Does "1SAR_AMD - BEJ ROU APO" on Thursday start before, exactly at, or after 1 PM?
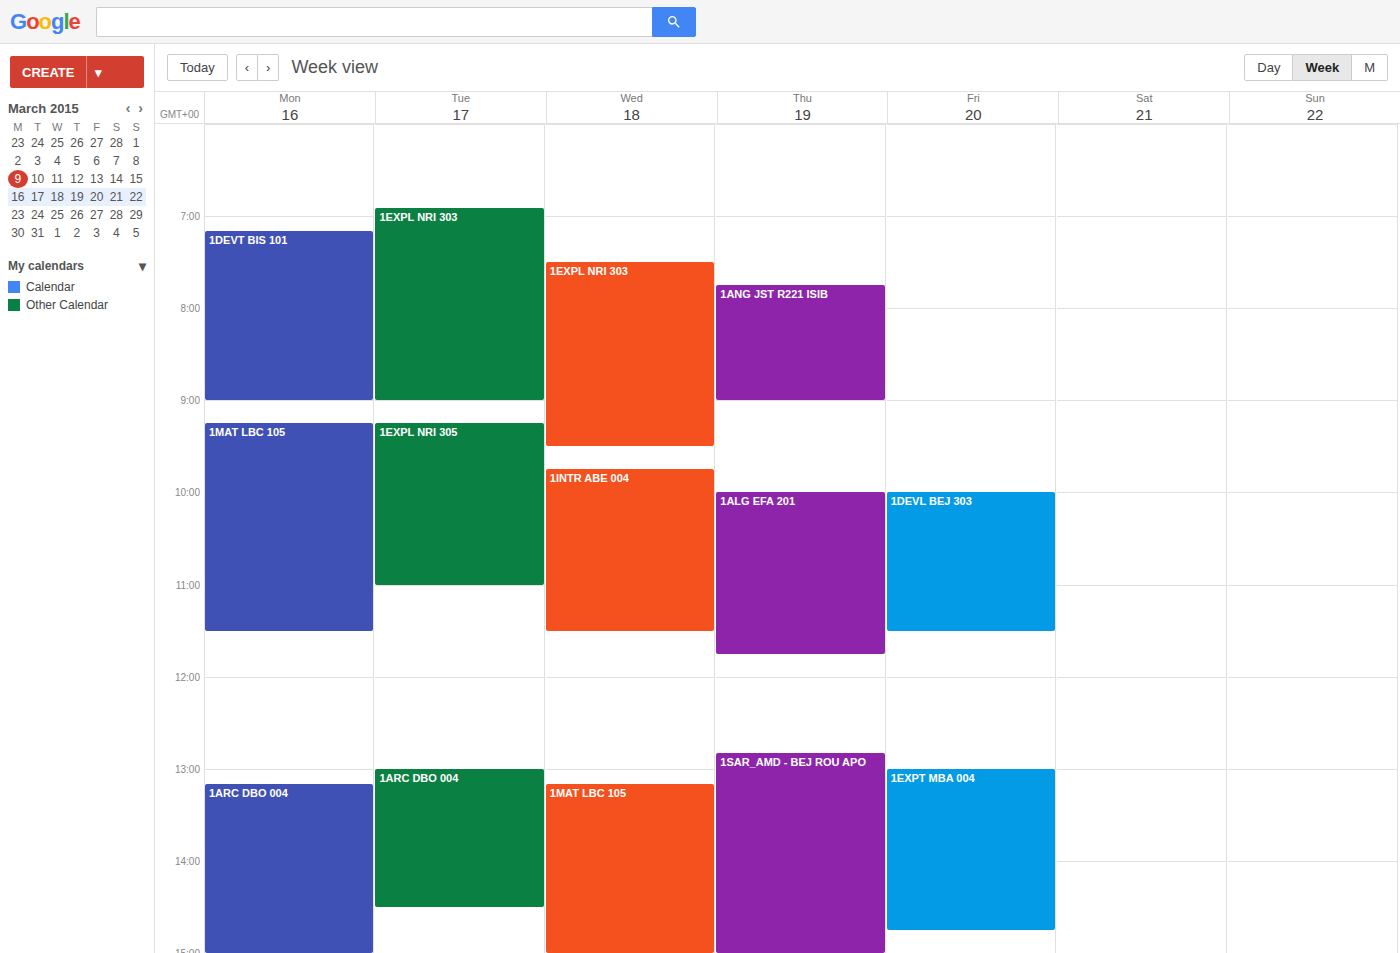
12:50 PM -- before 1 PM, 10 minutes above the 1 PM line.